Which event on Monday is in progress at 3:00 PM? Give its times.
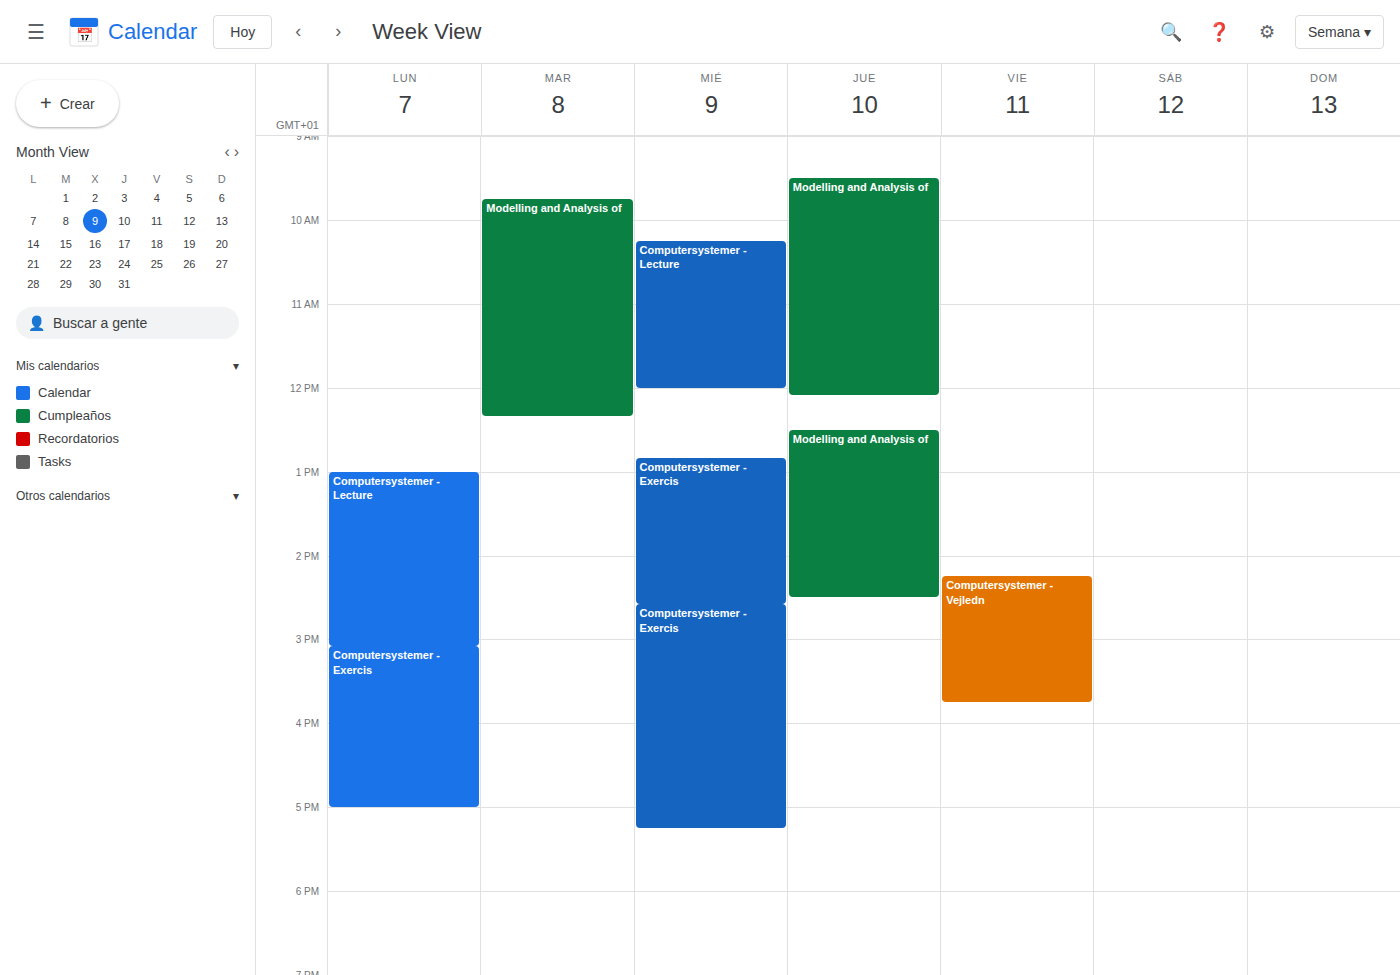
"Computersystemer - Lecture", 1:00 PM to 3:05 PM